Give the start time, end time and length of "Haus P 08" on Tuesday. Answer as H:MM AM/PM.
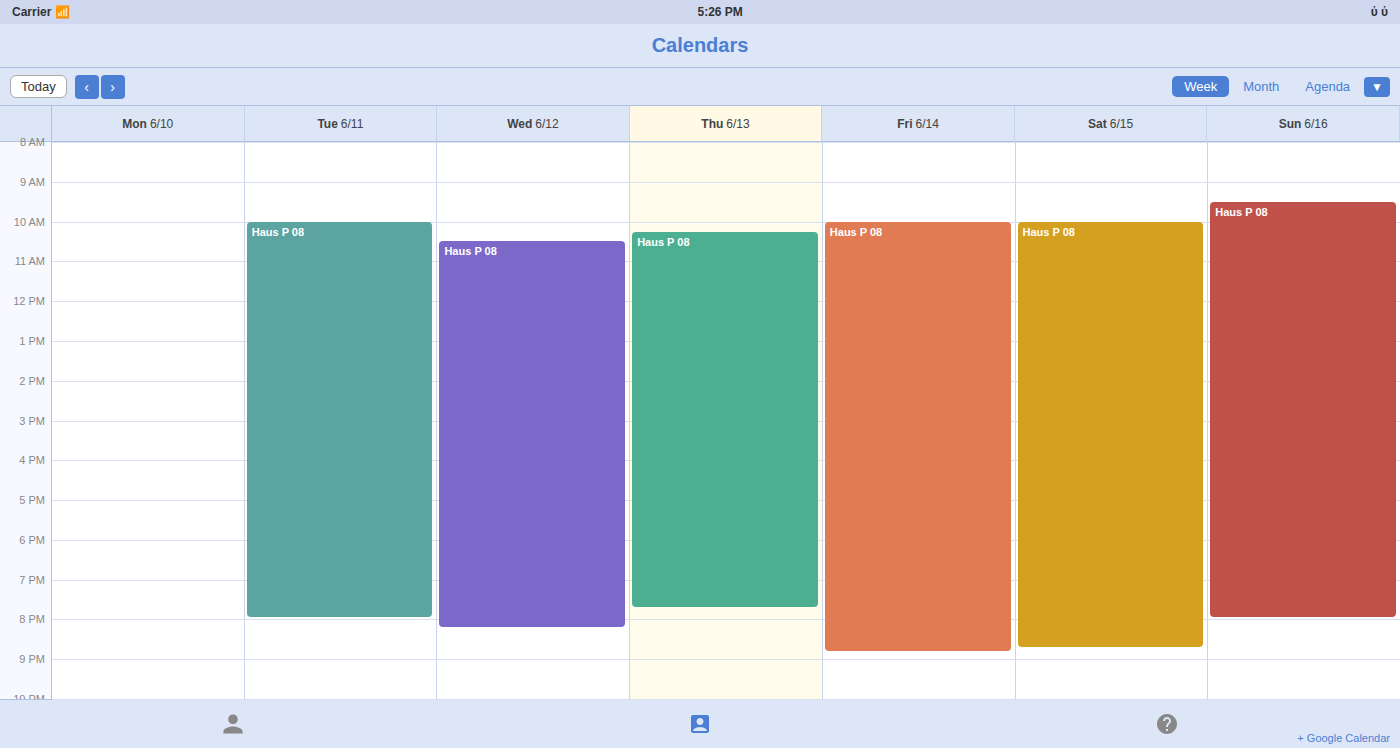
10:00 AM to 8:00 PM, 10 hours